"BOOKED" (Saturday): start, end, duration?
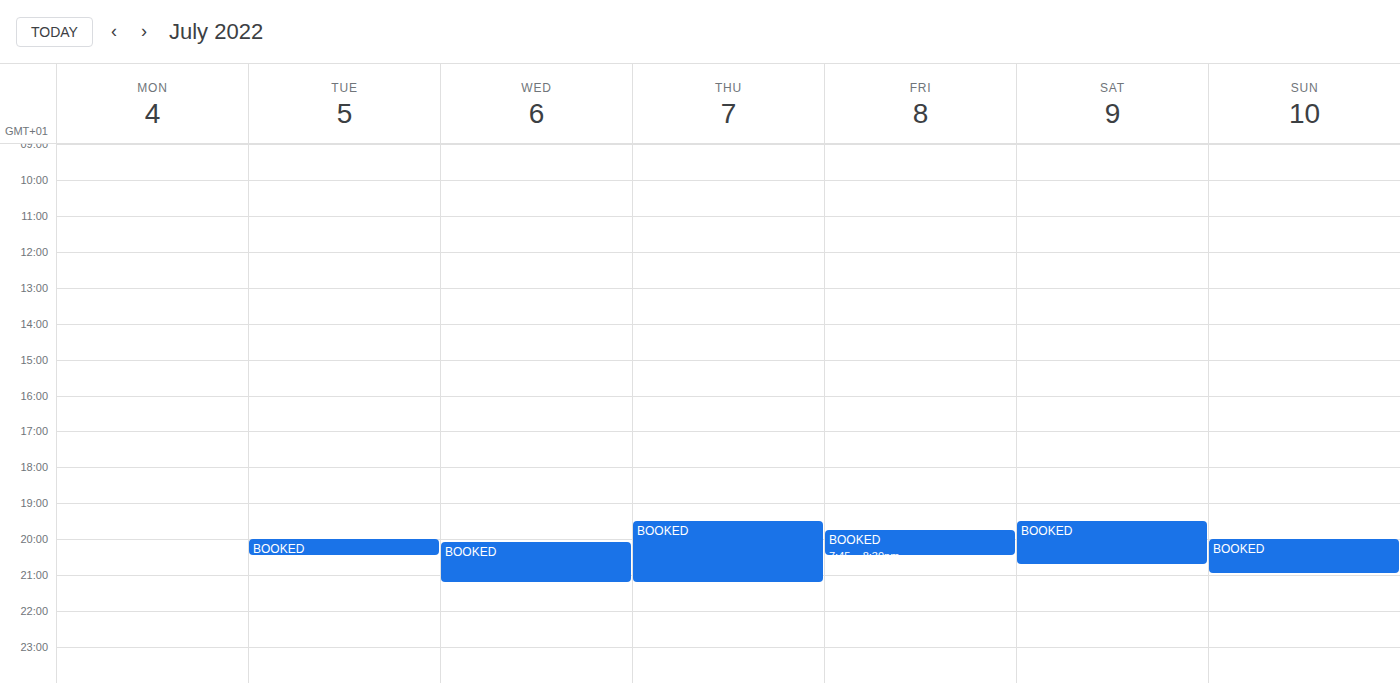
7:30 PM to 8:45 PM, 1 hour 15 minutes